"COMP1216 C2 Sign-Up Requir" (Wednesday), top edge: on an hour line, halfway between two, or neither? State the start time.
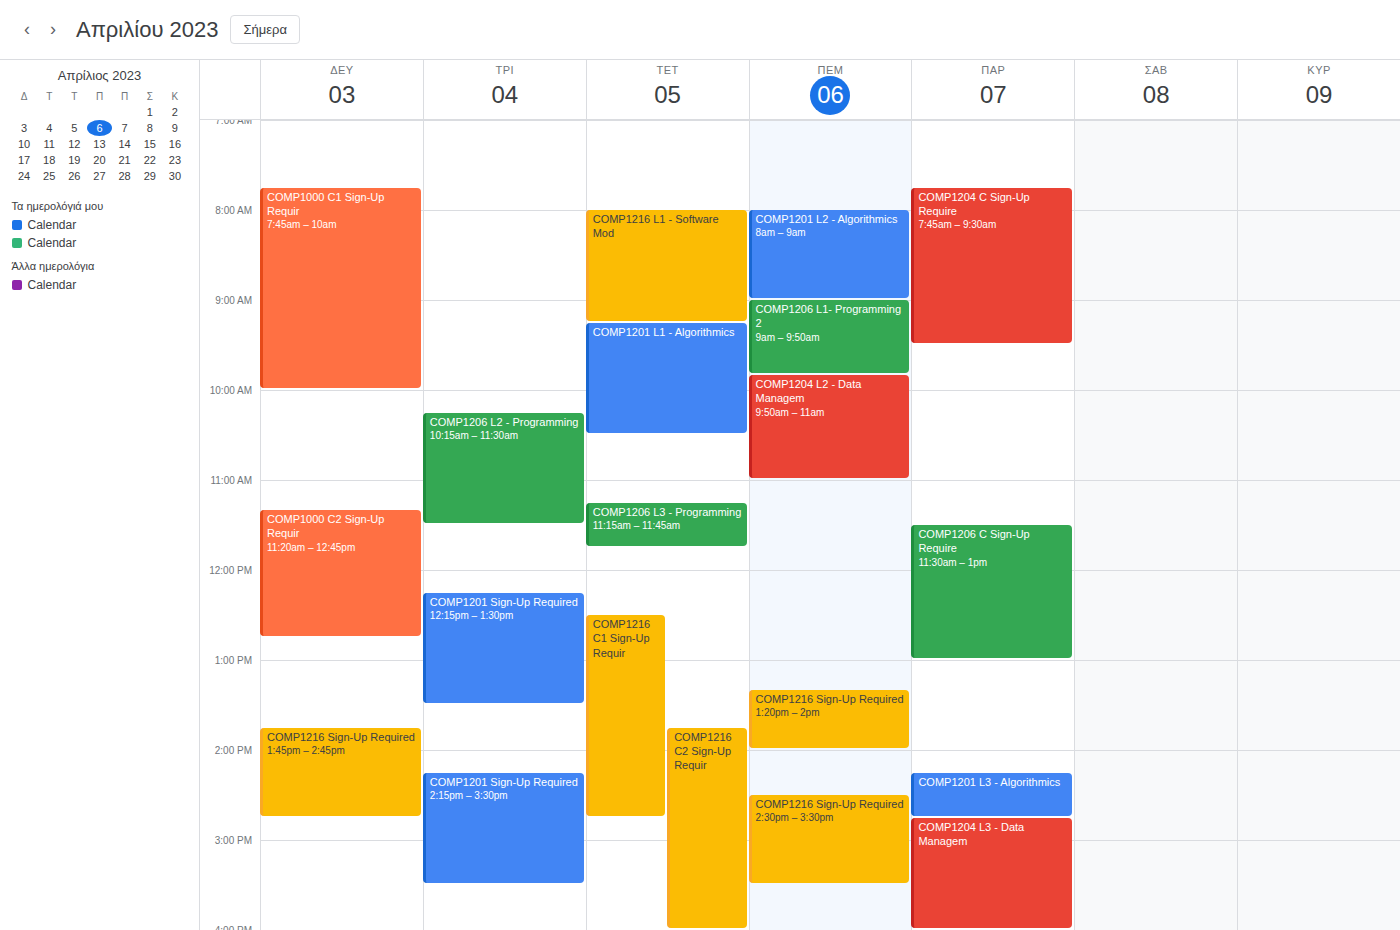
1:45 PM -- neither: three quarters of the way from the 1 PM line to the 2 PM line.